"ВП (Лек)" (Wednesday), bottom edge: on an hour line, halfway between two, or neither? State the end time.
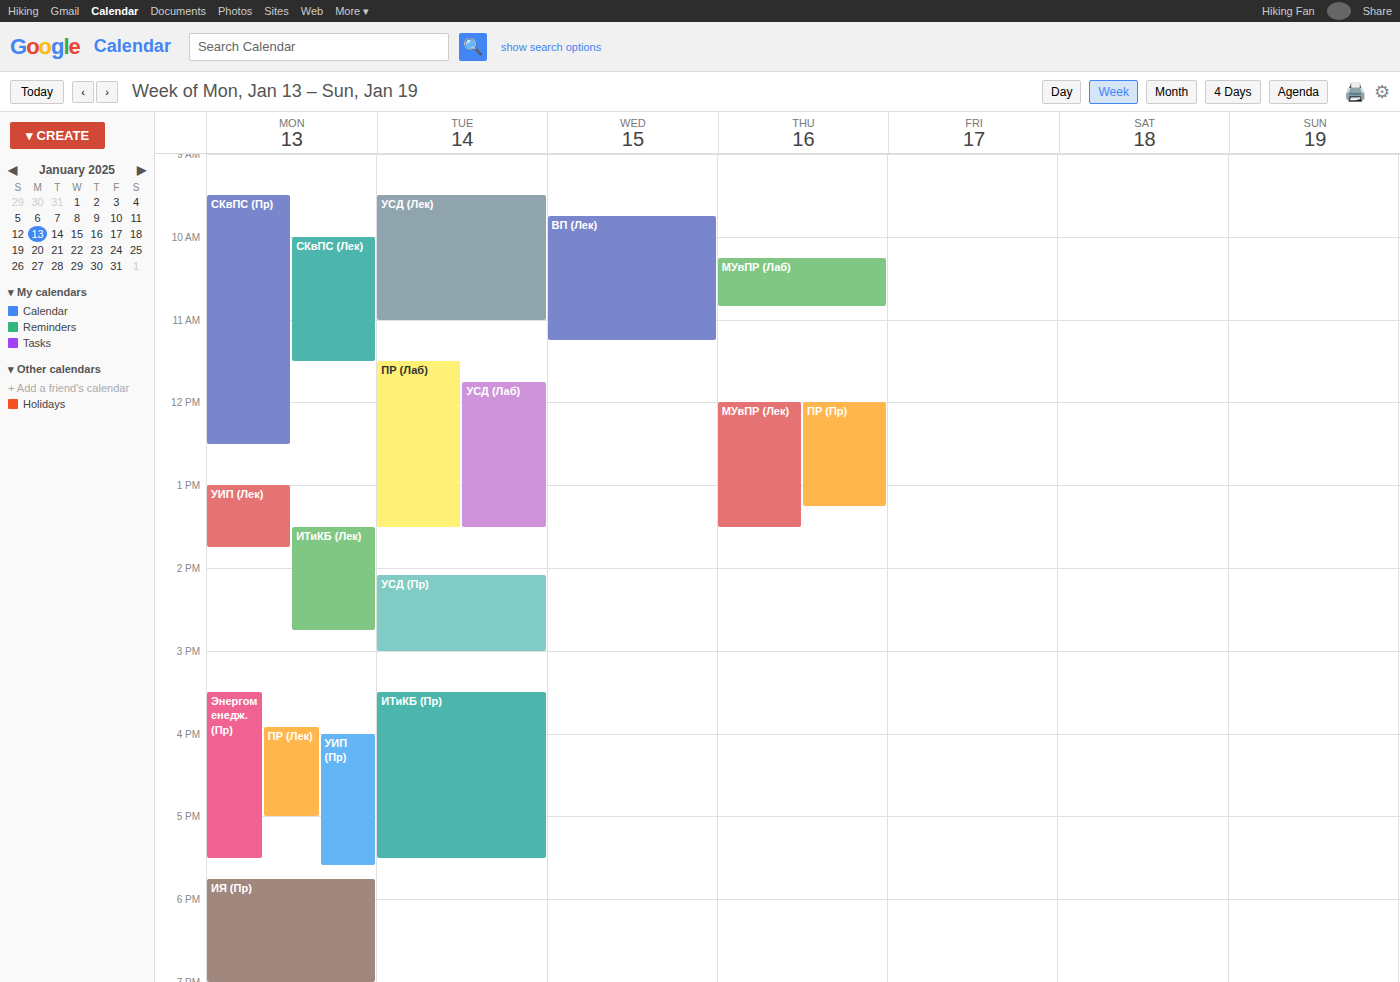
11:15 AM -- neither: a quarter of the way from the 11 AM line to the 12 PM line.